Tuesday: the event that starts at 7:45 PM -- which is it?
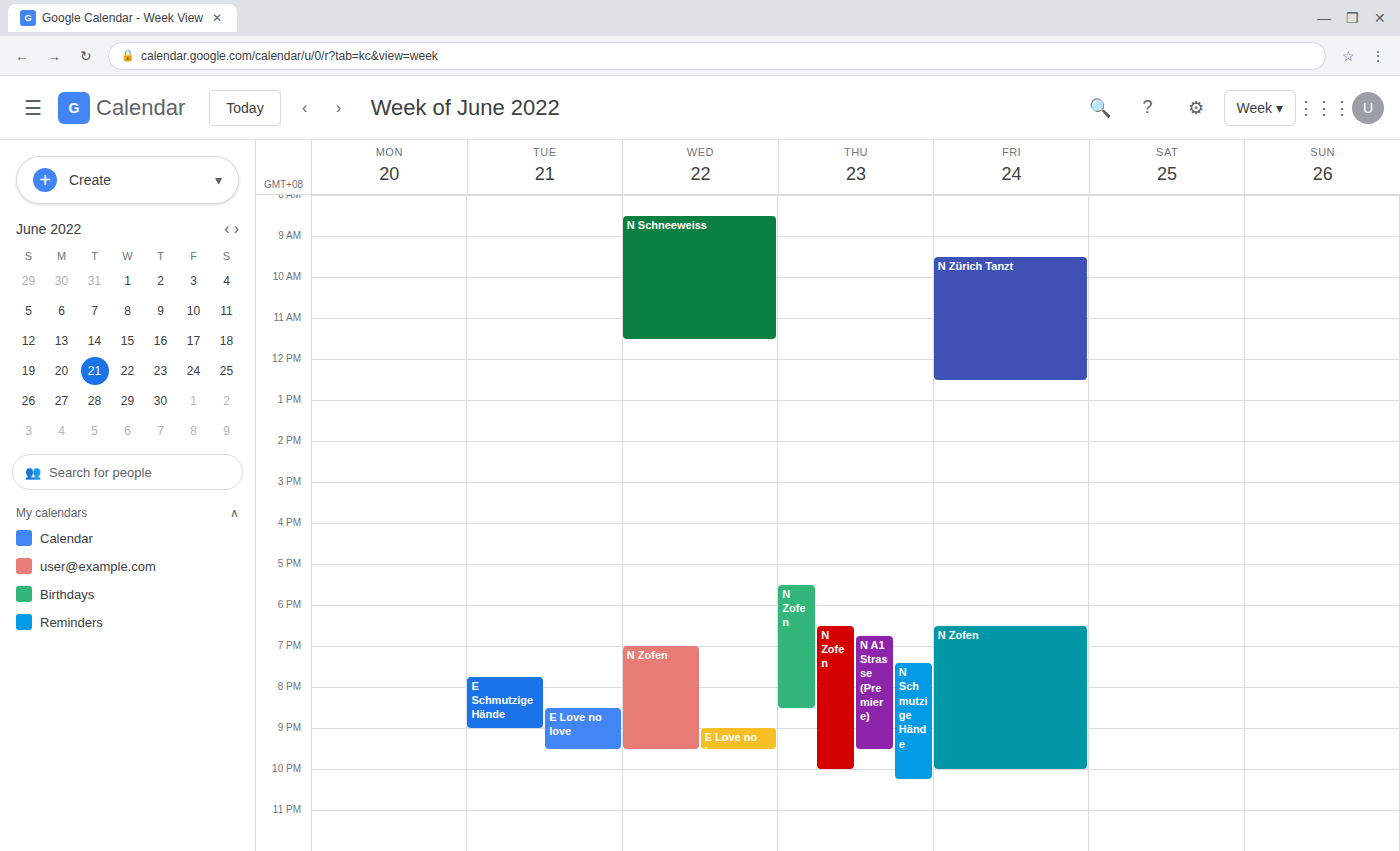
"E Schmutzige Hände"